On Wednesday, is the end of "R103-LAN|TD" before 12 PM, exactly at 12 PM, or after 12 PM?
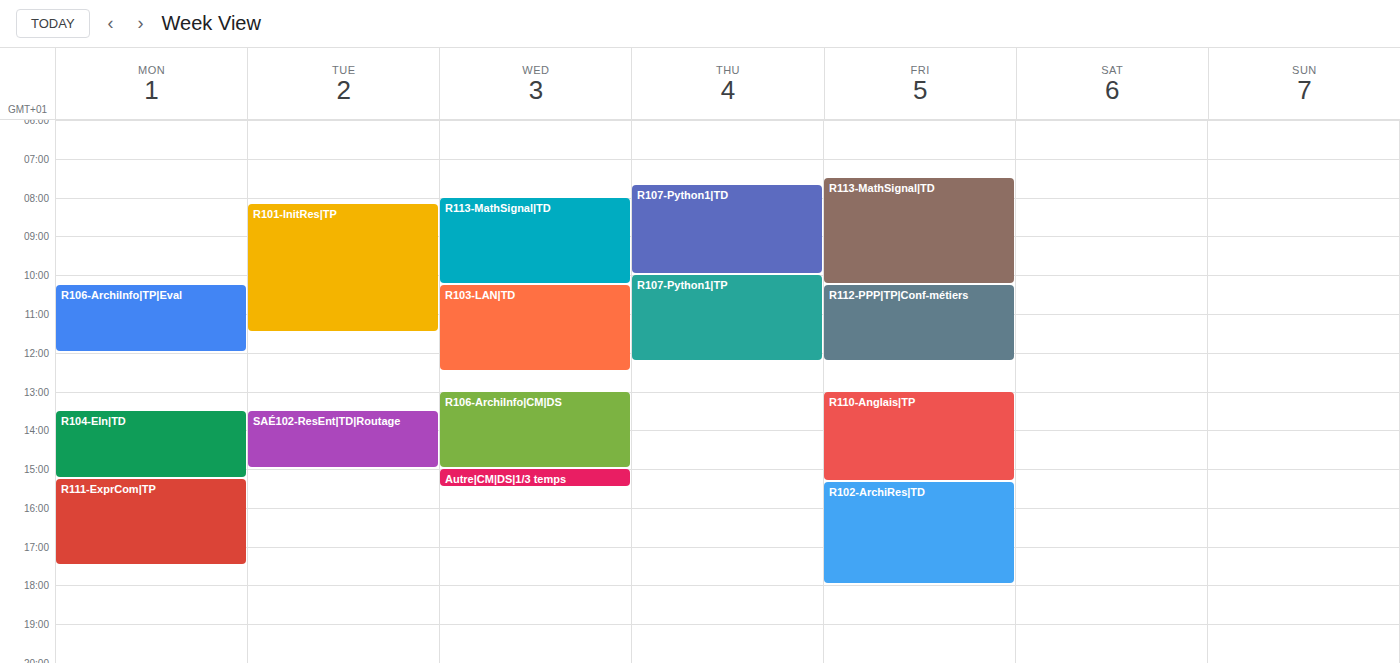
12:30 PM -- after 12 PM, 30 minutes below the 12 PM line.